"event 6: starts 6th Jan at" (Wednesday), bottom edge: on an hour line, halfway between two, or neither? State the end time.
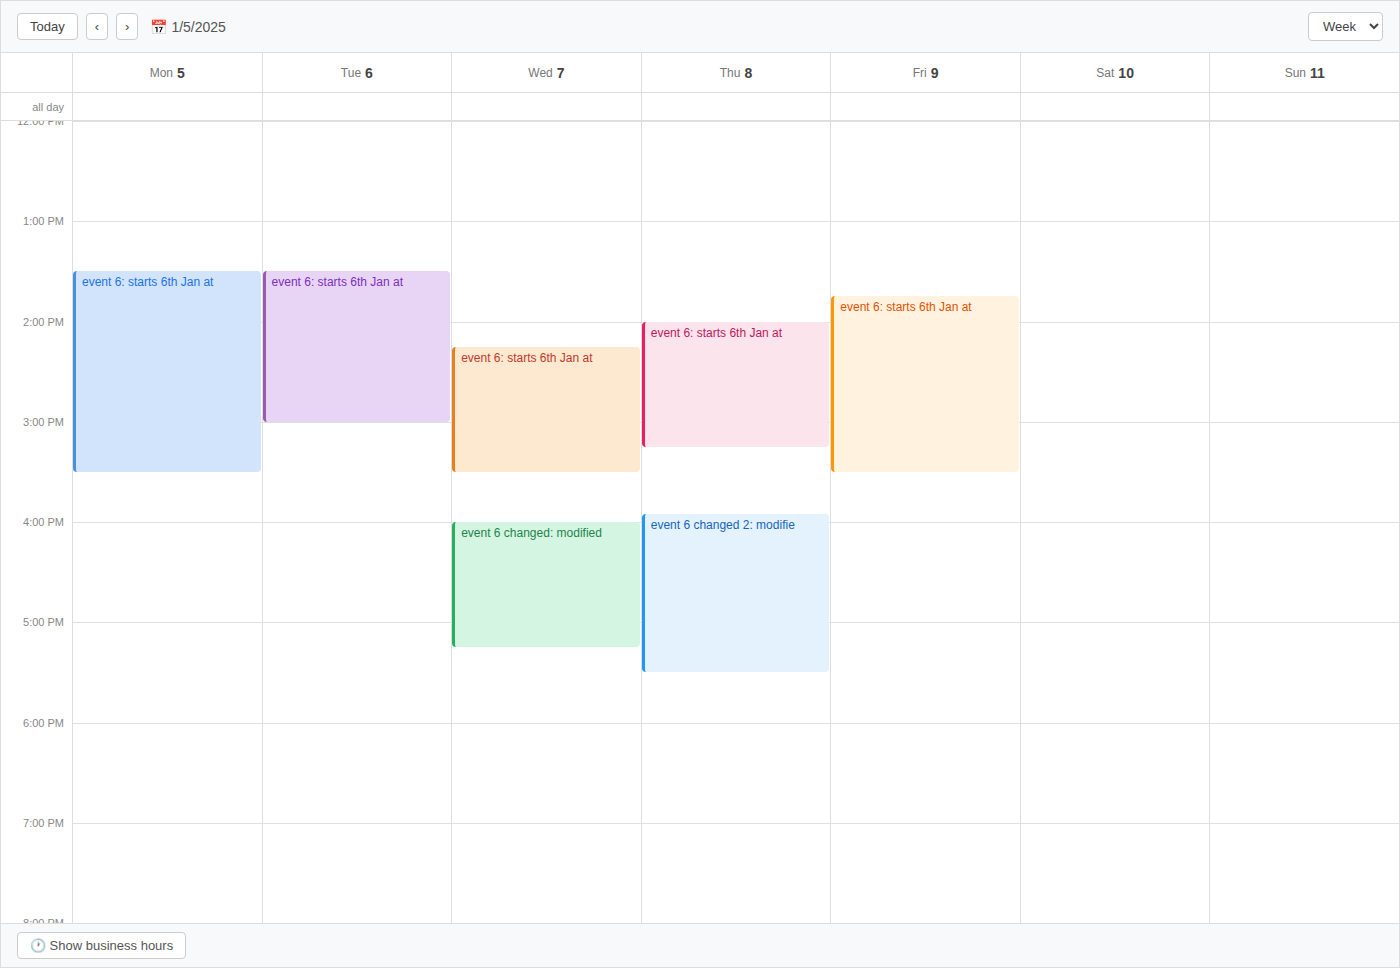
15:30 -- halfway between the 15:00 and 16:00 lines.